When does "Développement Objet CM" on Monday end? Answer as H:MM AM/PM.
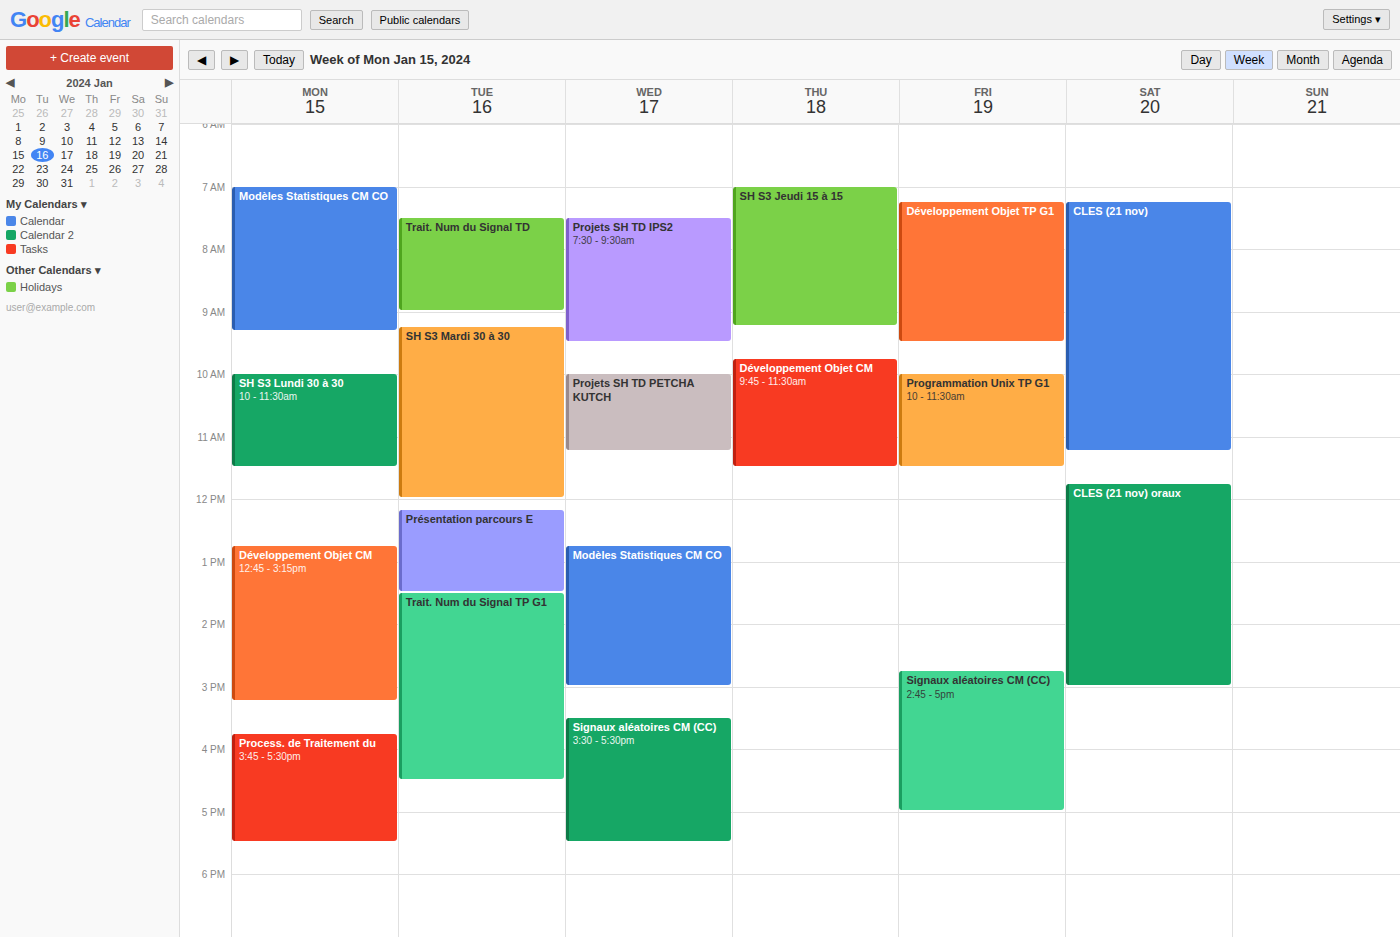
3:15 PM